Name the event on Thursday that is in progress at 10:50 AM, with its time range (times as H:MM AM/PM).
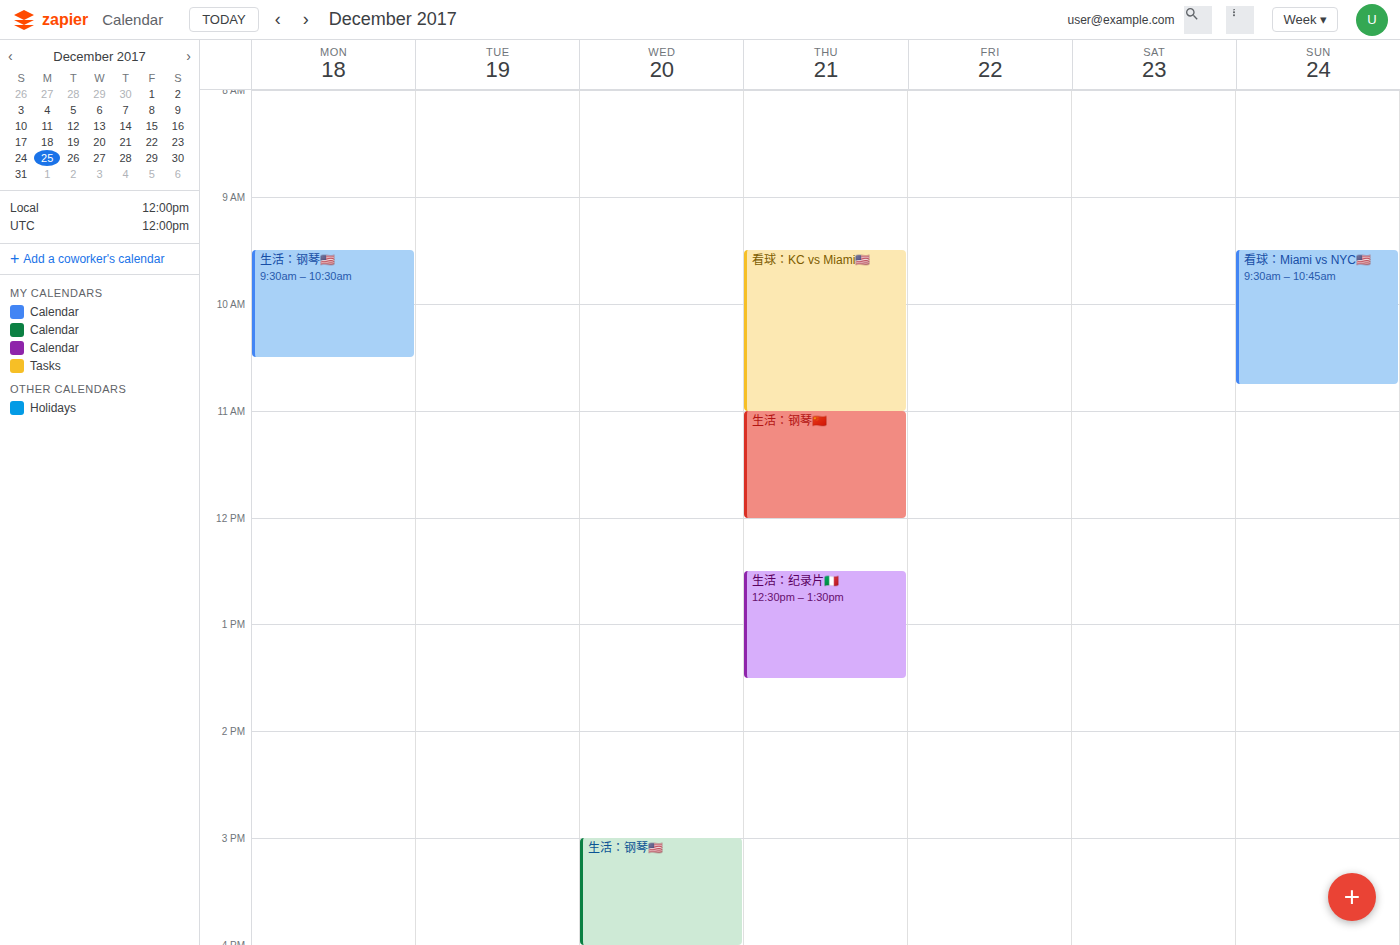
"看球：KC vs Miami🇺🇸", 9:30 AM to 11:00 AM